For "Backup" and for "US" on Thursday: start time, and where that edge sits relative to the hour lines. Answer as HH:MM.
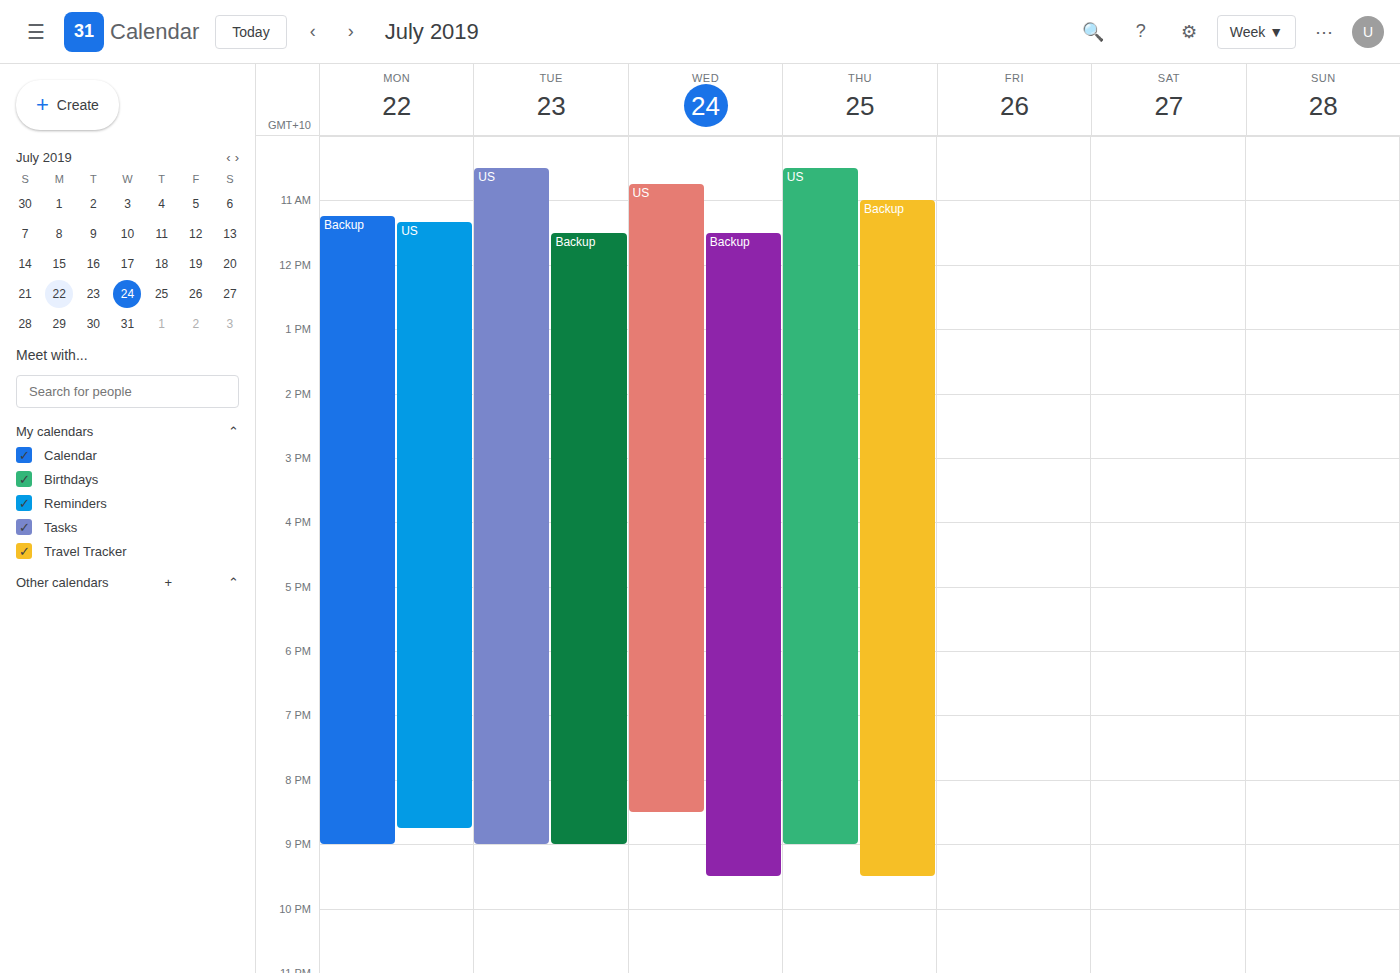
"Backup": 11:00, exactly on the 11:00 line. "US": 10:30, halfway between the 10:00 and 11:00 lines.